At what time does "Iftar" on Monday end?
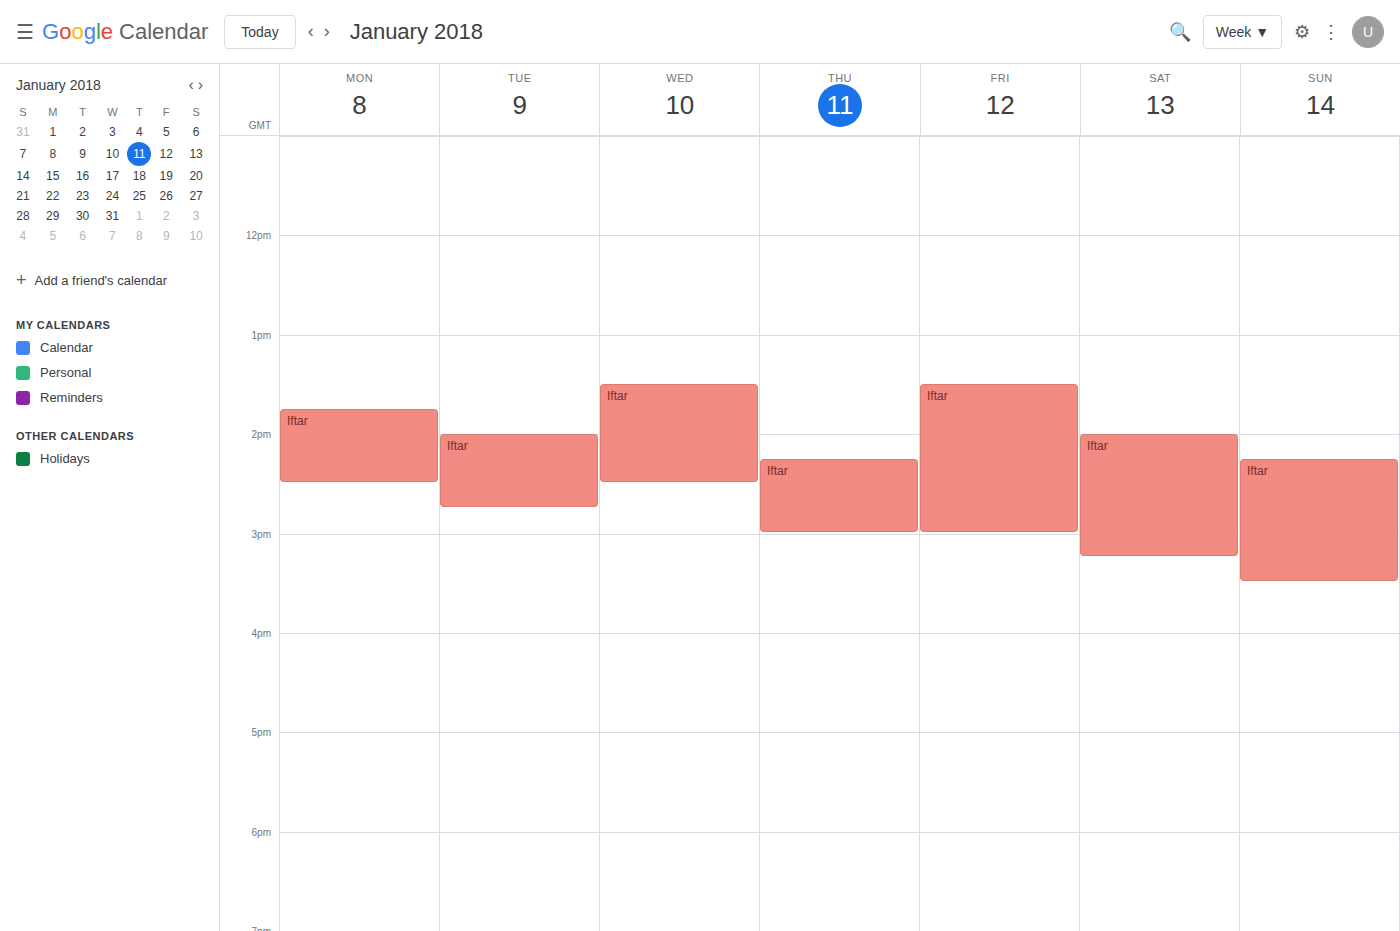
2:30 PM